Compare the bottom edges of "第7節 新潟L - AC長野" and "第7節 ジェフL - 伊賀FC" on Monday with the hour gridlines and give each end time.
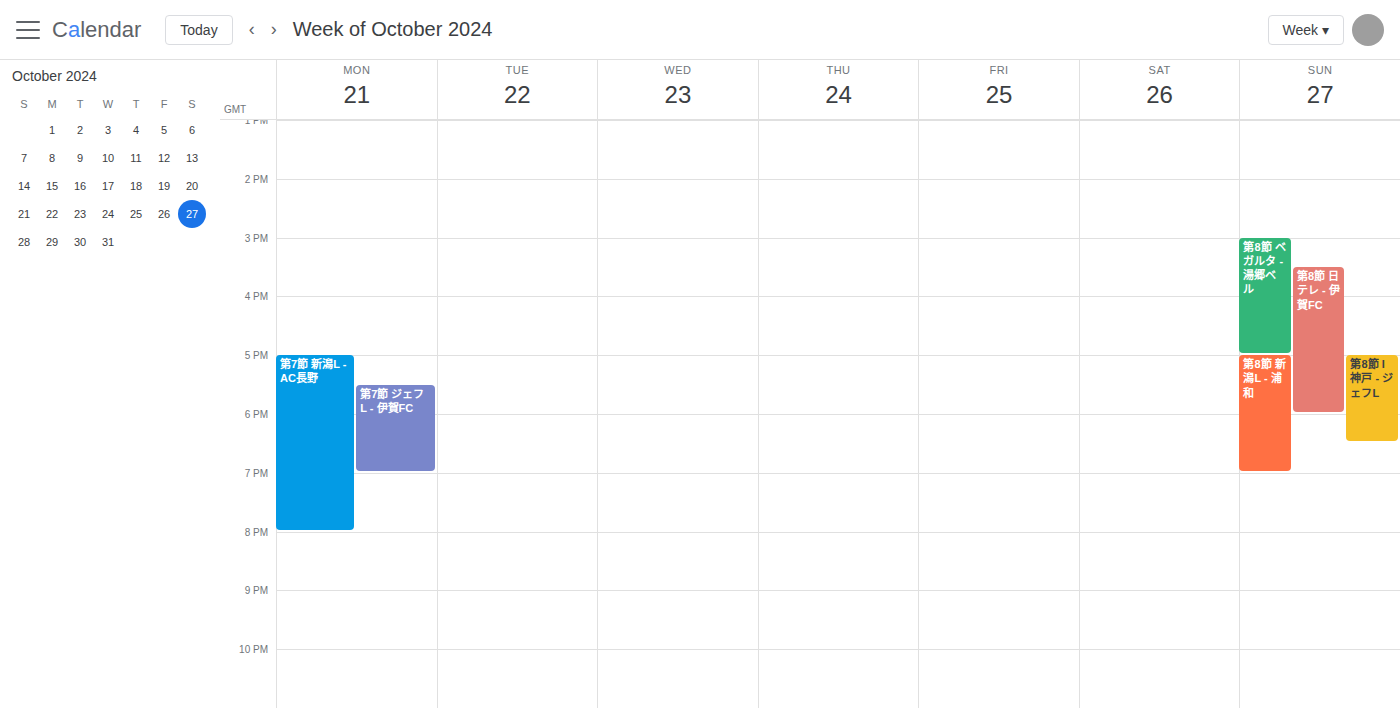
"第7節 新潟L - AC長野": 8:00 PM, exactly on the 8 PM line. "第7節 ジェフL - 伊賀FC": 7:00 PM, exactly on the 7 PM line.